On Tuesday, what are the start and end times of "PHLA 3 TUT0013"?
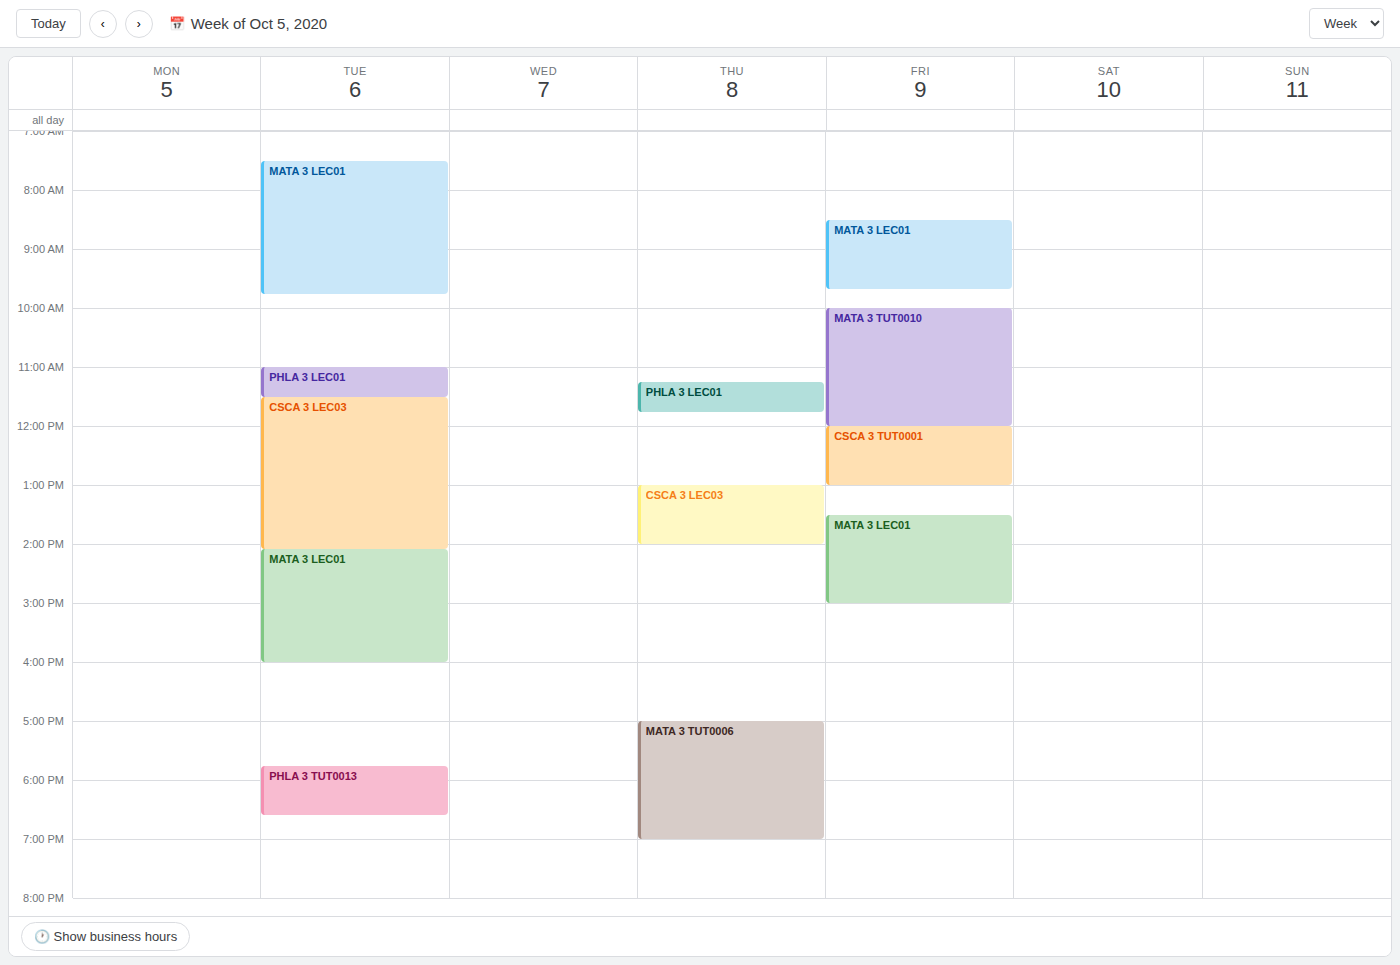
5:45 PM to 6:35 PM